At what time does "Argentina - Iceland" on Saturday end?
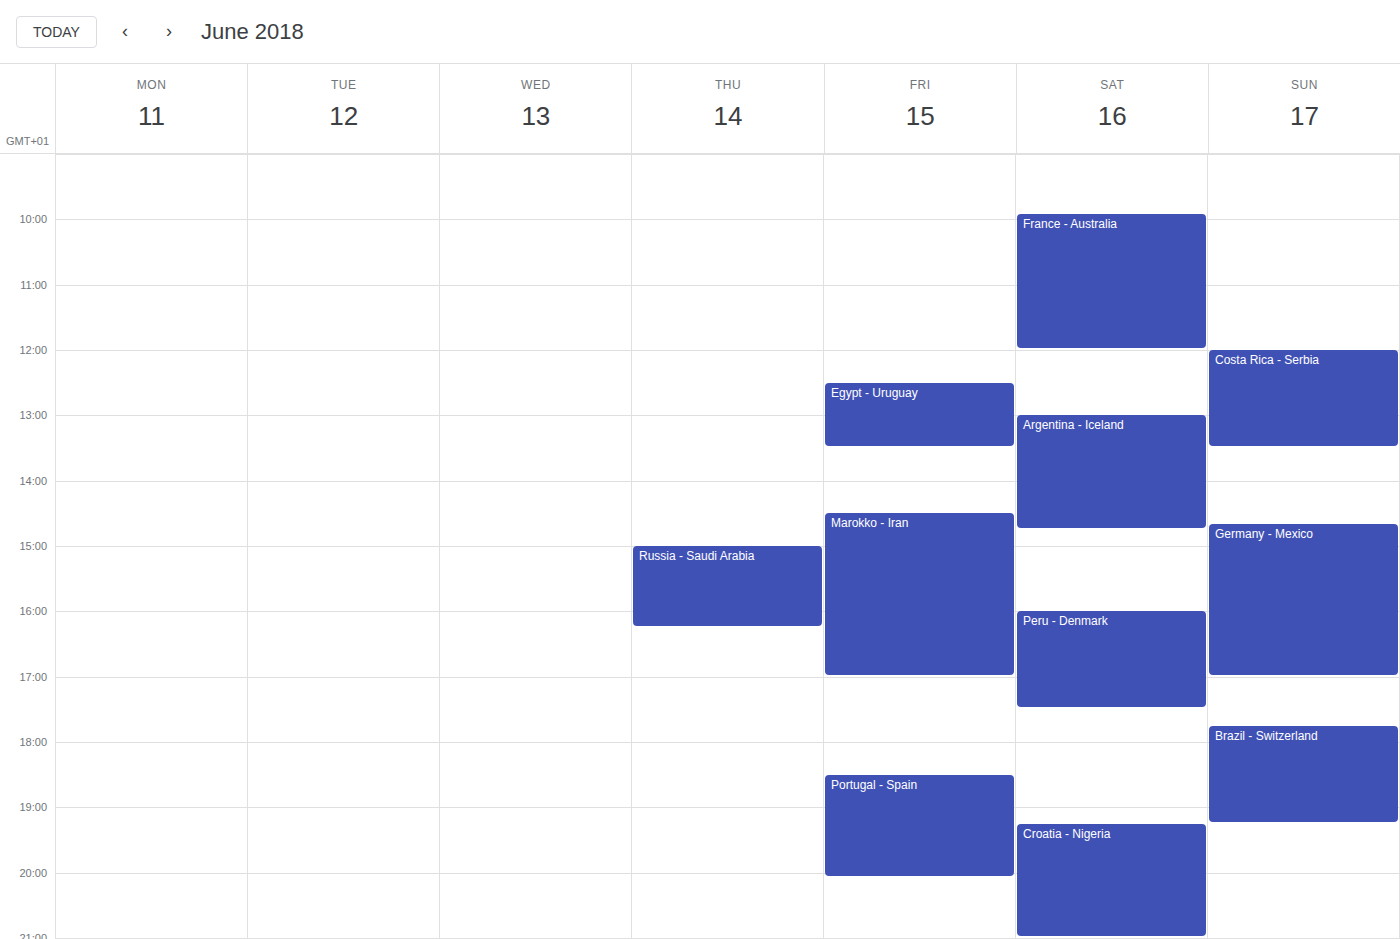
14:45